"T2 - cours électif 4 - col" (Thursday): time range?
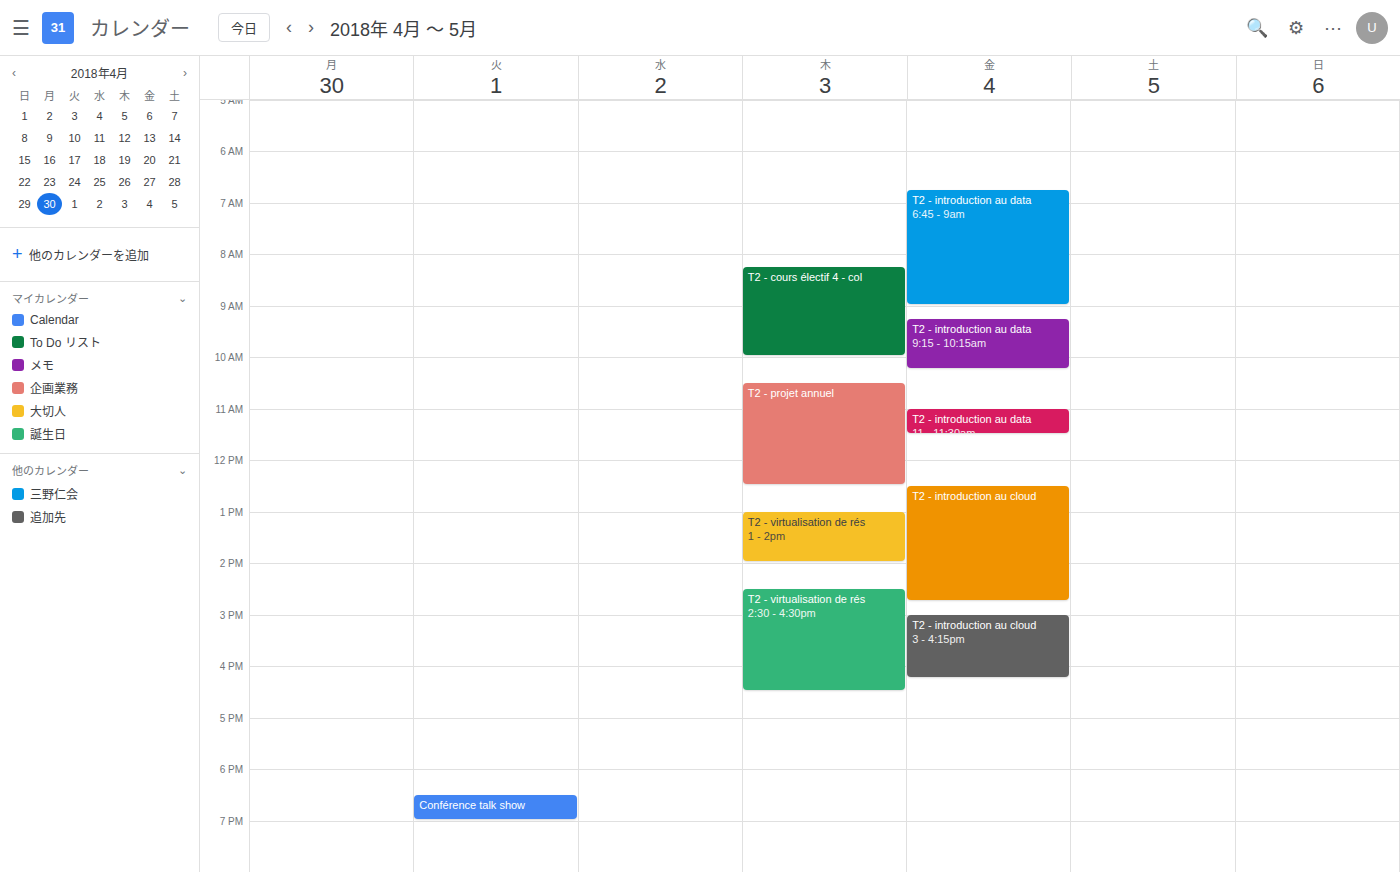
8:15 AM to 10:00 AM